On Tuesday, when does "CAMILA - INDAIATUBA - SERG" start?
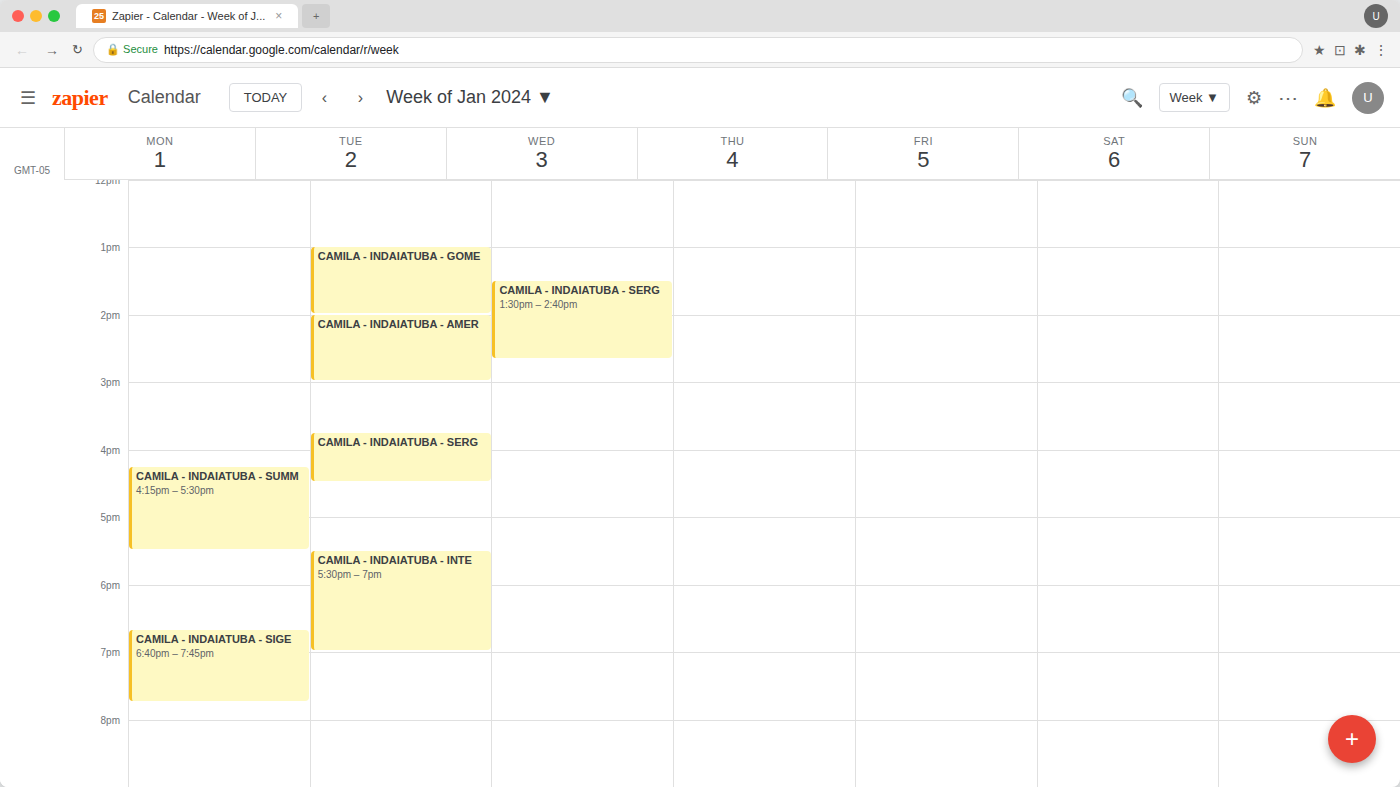
3:45 PM